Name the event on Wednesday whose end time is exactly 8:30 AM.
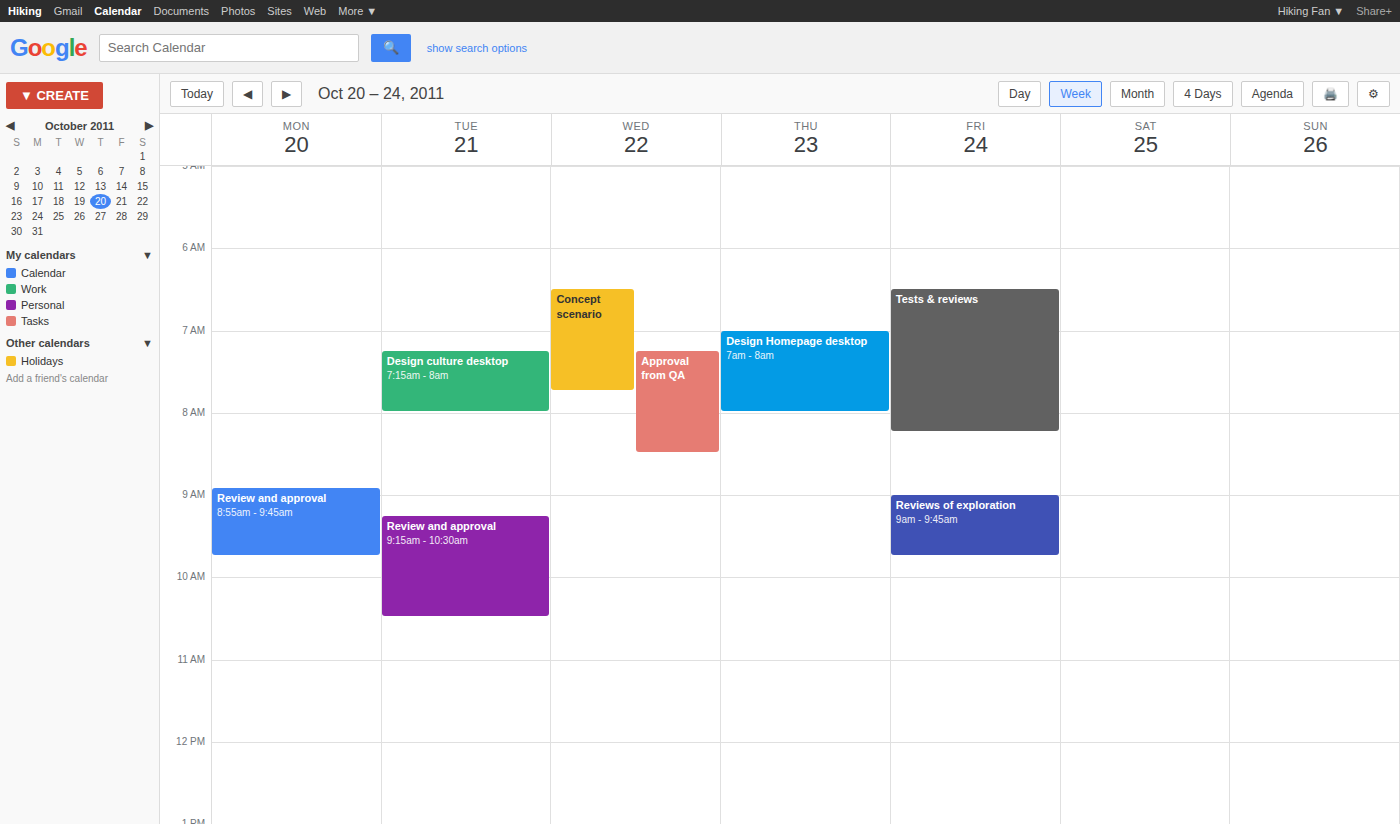
"Approval from QA"